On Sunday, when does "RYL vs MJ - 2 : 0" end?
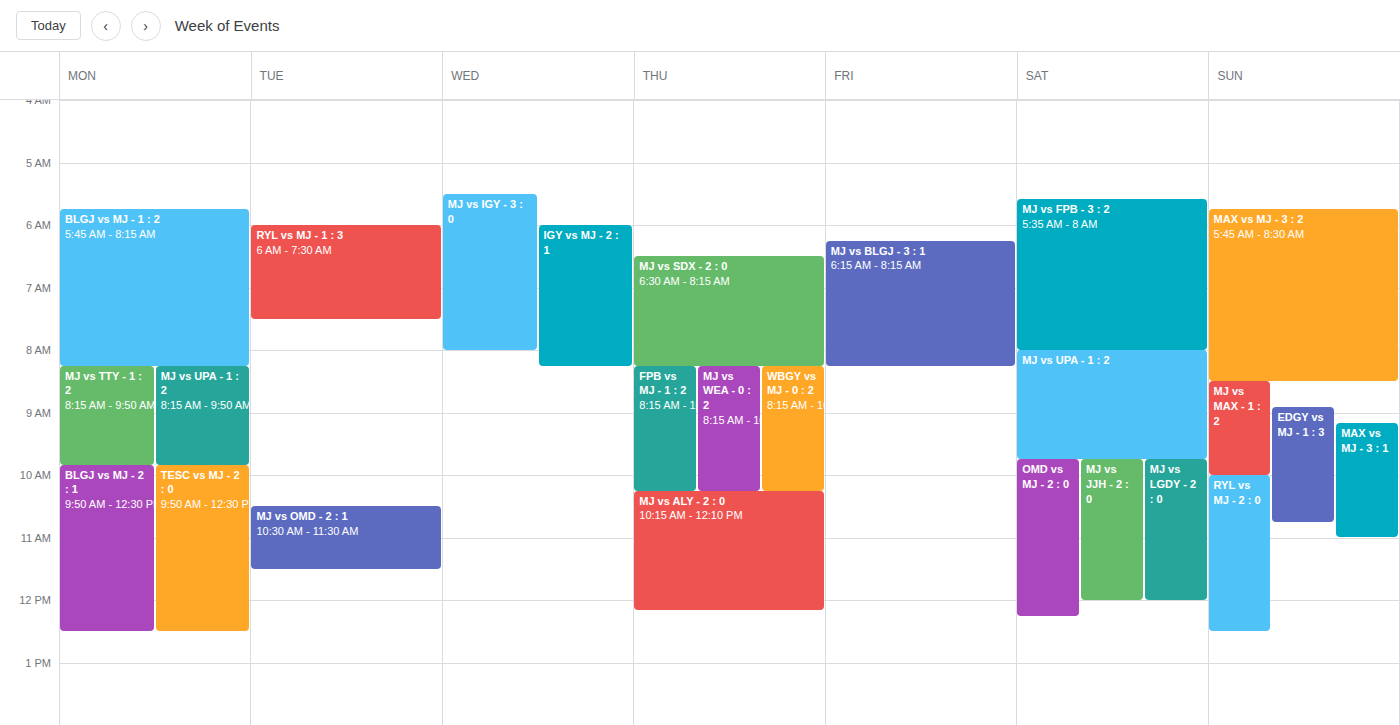
12:30 PM